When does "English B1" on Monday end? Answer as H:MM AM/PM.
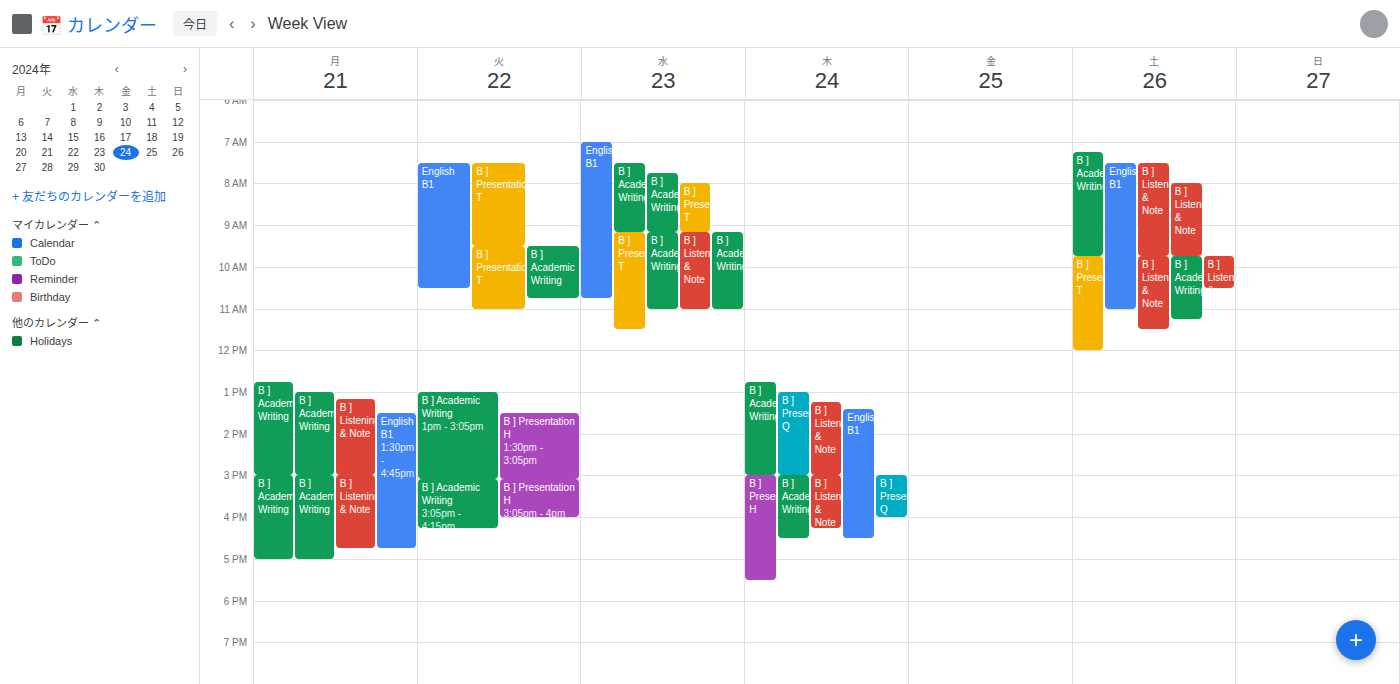
4:45 PM